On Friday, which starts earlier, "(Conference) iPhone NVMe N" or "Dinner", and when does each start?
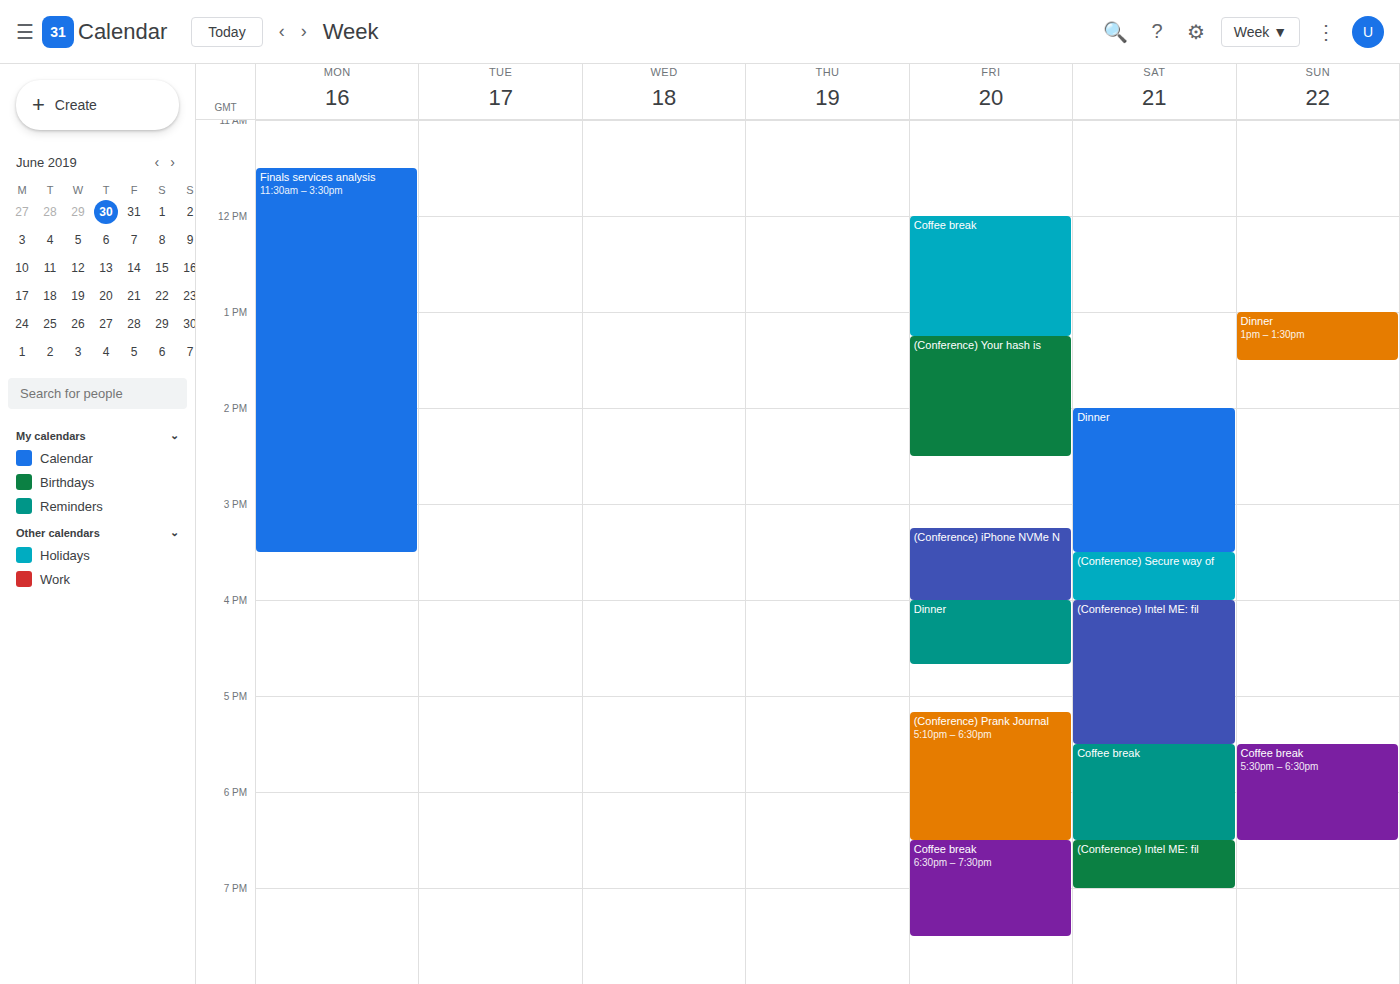
"(Conference) iPhone NVMe N" 3:15 PM; "Dinner" 4:00 PM.